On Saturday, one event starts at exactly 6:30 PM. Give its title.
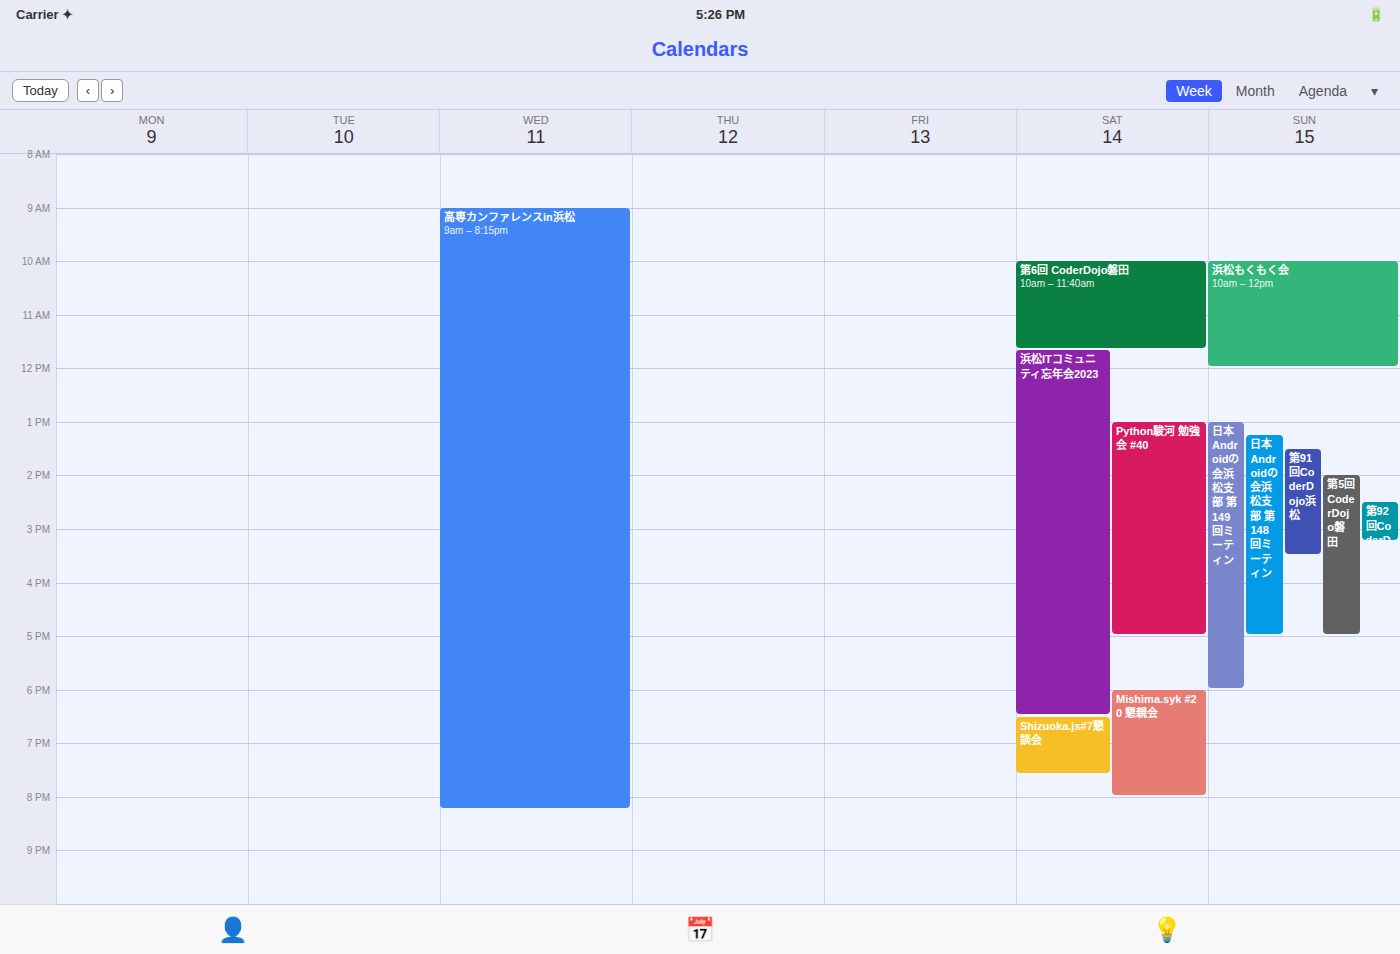
"Shizuoka.js#7懇談会"